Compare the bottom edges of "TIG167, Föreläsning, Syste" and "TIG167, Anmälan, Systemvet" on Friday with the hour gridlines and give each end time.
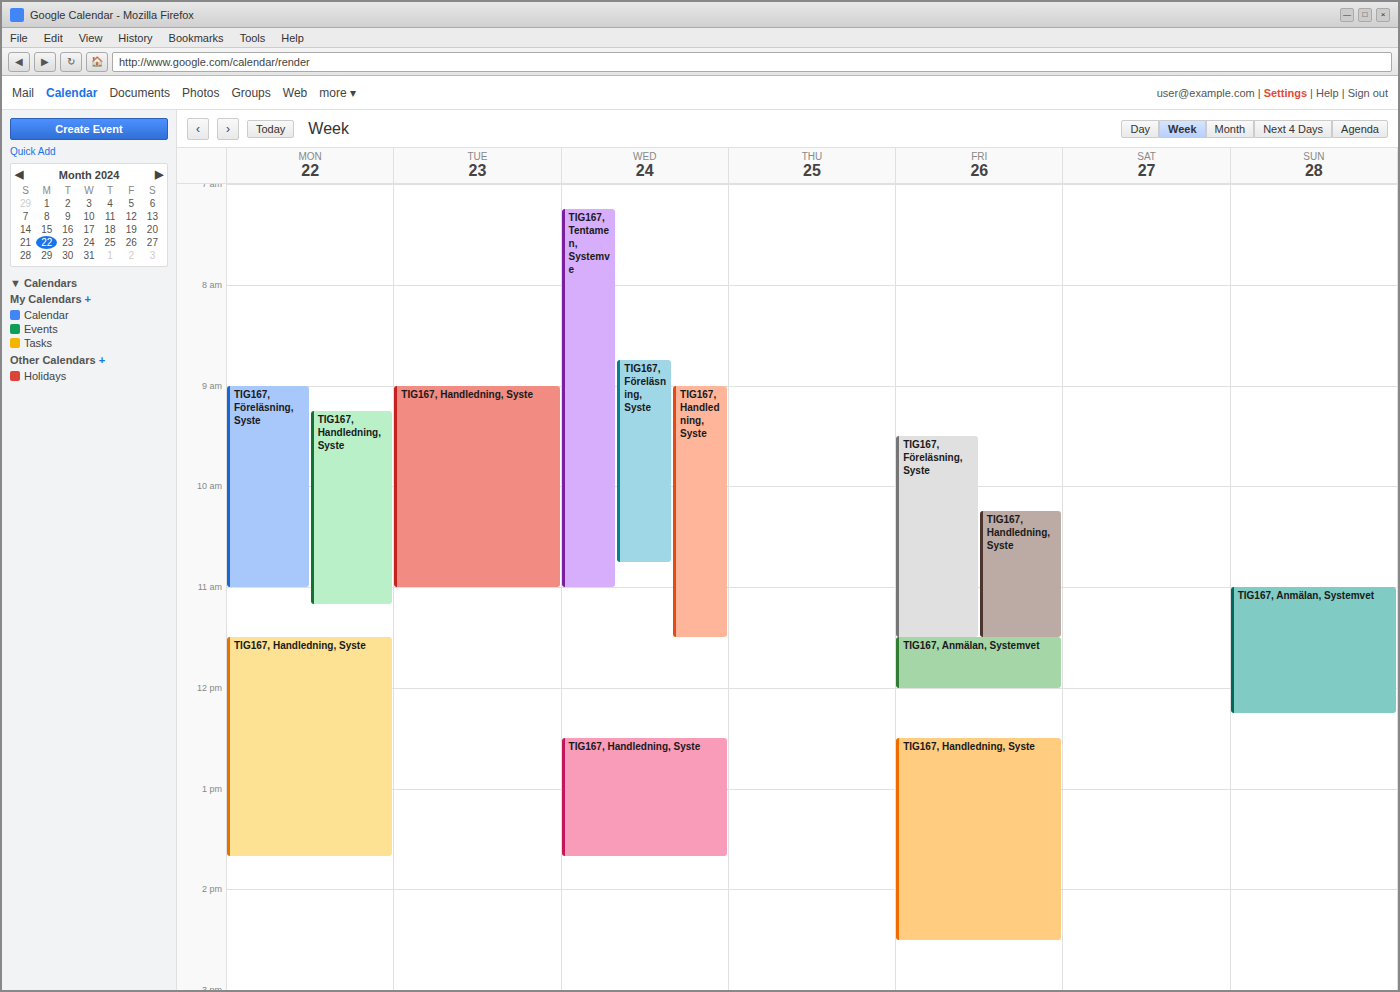
"TIG167, Föreläsning, Syste": 11:30 AM, halfway between the 11 AM and 12 PM lines. "TIG167, Anmälan, Systemvet": 12:00 PM, exactly on the 12 PM line.